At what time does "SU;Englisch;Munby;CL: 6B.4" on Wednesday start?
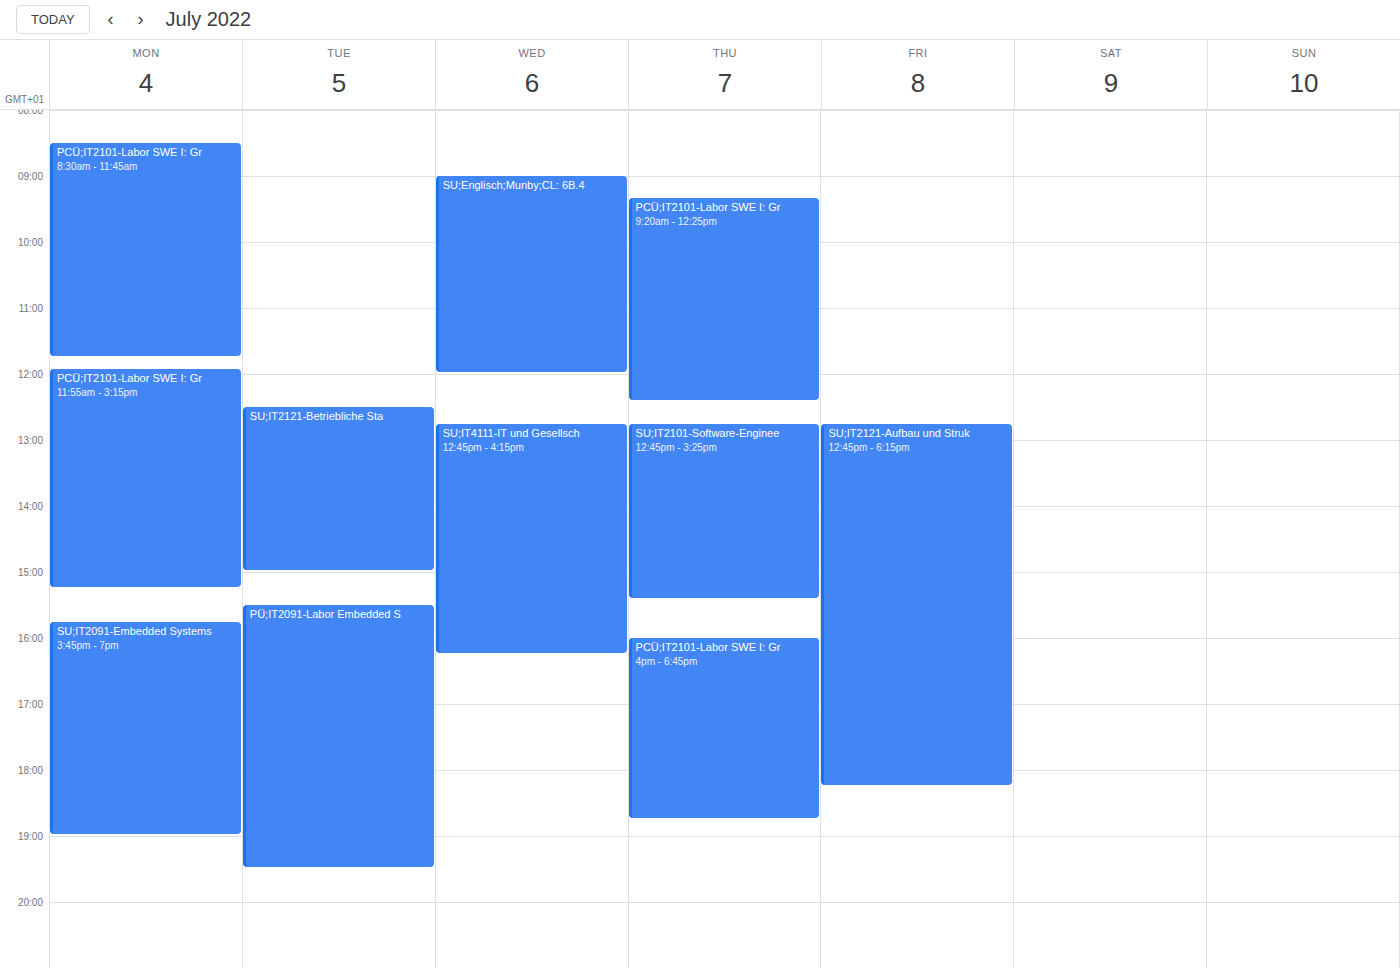
9:00 AM